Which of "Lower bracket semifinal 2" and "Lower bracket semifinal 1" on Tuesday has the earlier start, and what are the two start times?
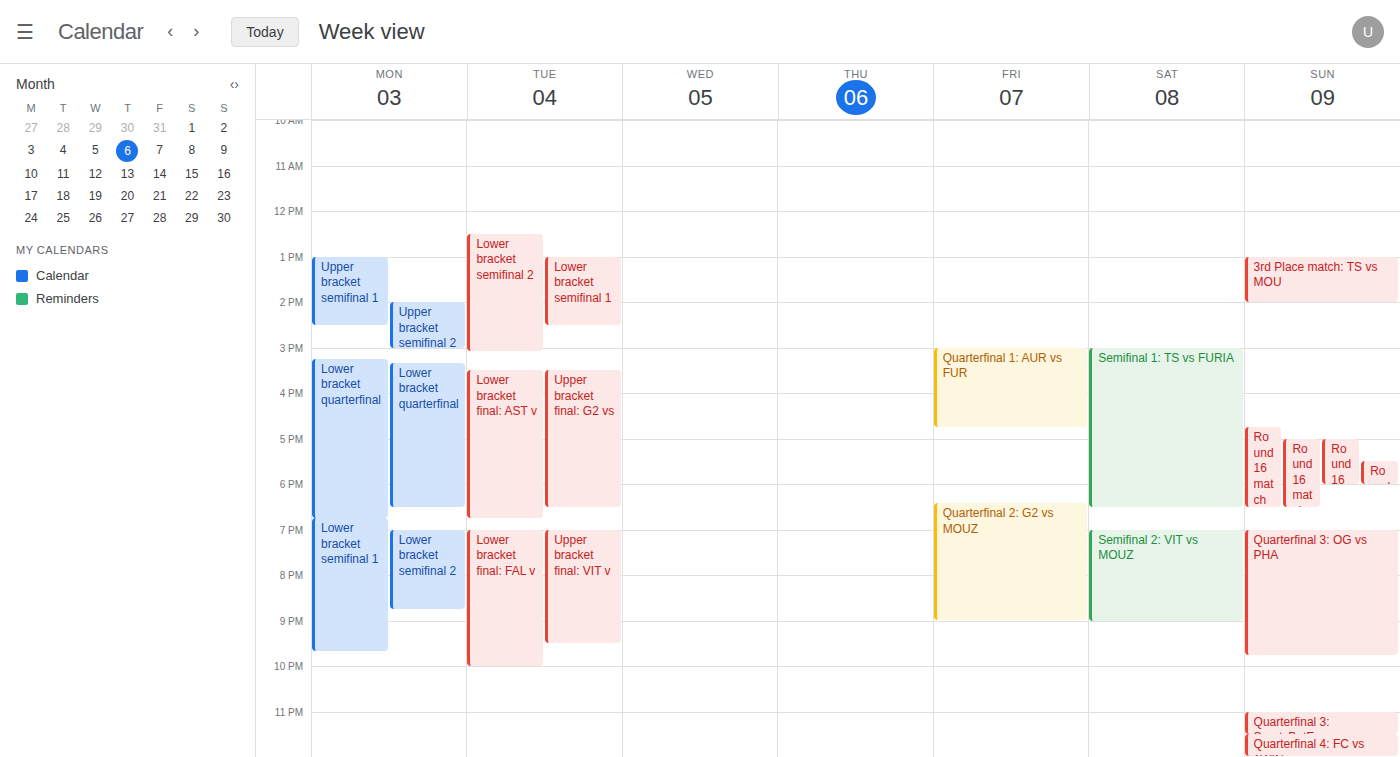
"Lower bracket semifinal 2" 12:30 PM; "Lower bracket semifinal 1" 1:00 PM.